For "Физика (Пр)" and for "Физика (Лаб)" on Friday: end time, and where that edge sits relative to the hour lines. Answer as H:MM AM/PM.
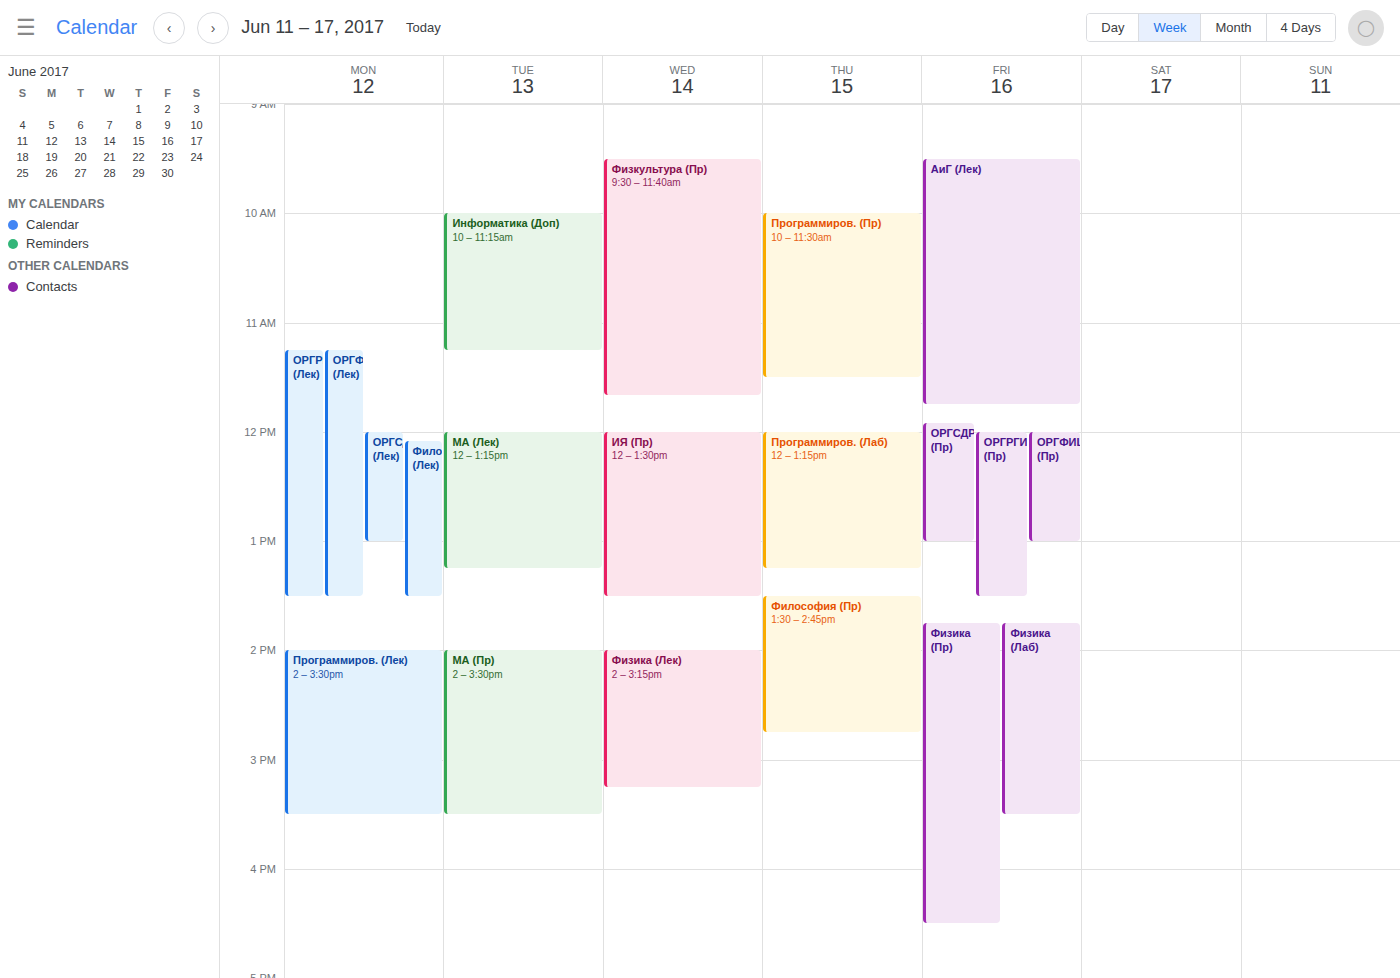
"Физика (Пр)": 4:30 PM, halfway between the 4 PM and 5 PM lines. "Физика (Лаб)": 3:30 PM, halfway between the 3 PM and 4 PM lines.